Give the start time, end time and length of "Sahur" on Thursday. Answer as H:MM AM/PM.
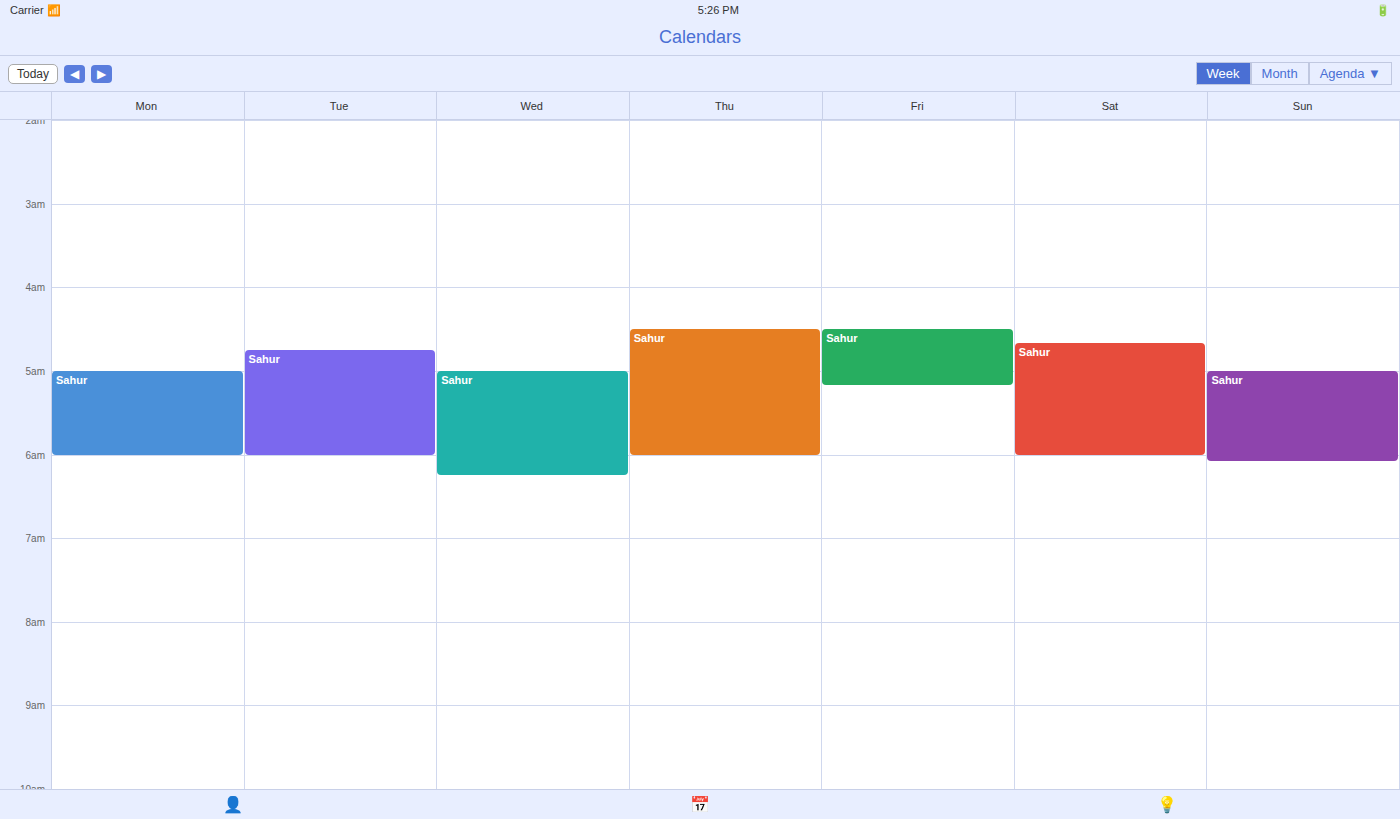
4:30 AM to 6:00 AM, 1 hour 30 minutes